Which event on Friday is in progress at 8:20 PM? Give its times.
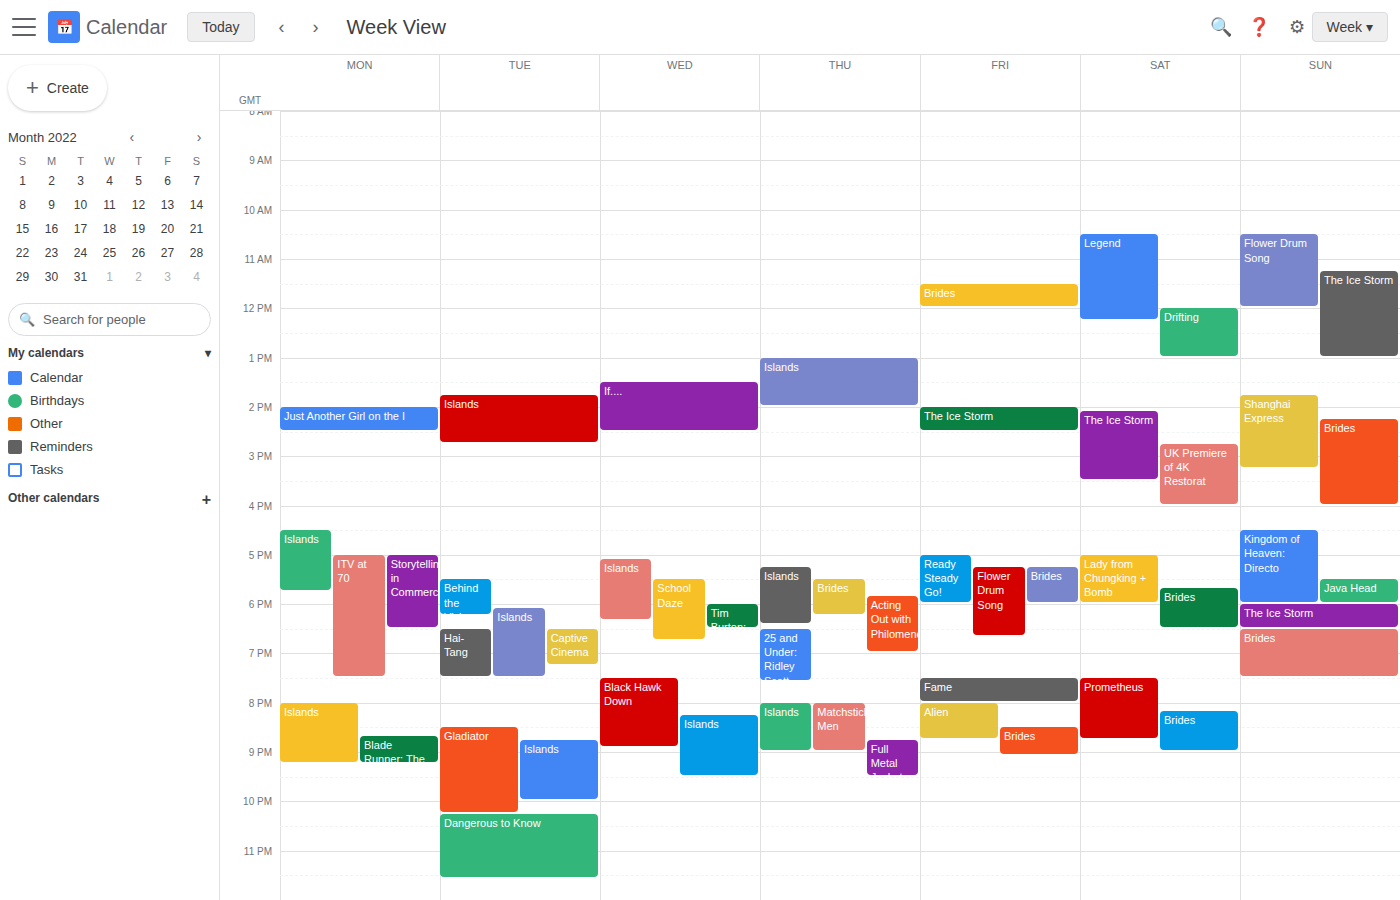
"Alien", 8:00 PM to 8:45 PM